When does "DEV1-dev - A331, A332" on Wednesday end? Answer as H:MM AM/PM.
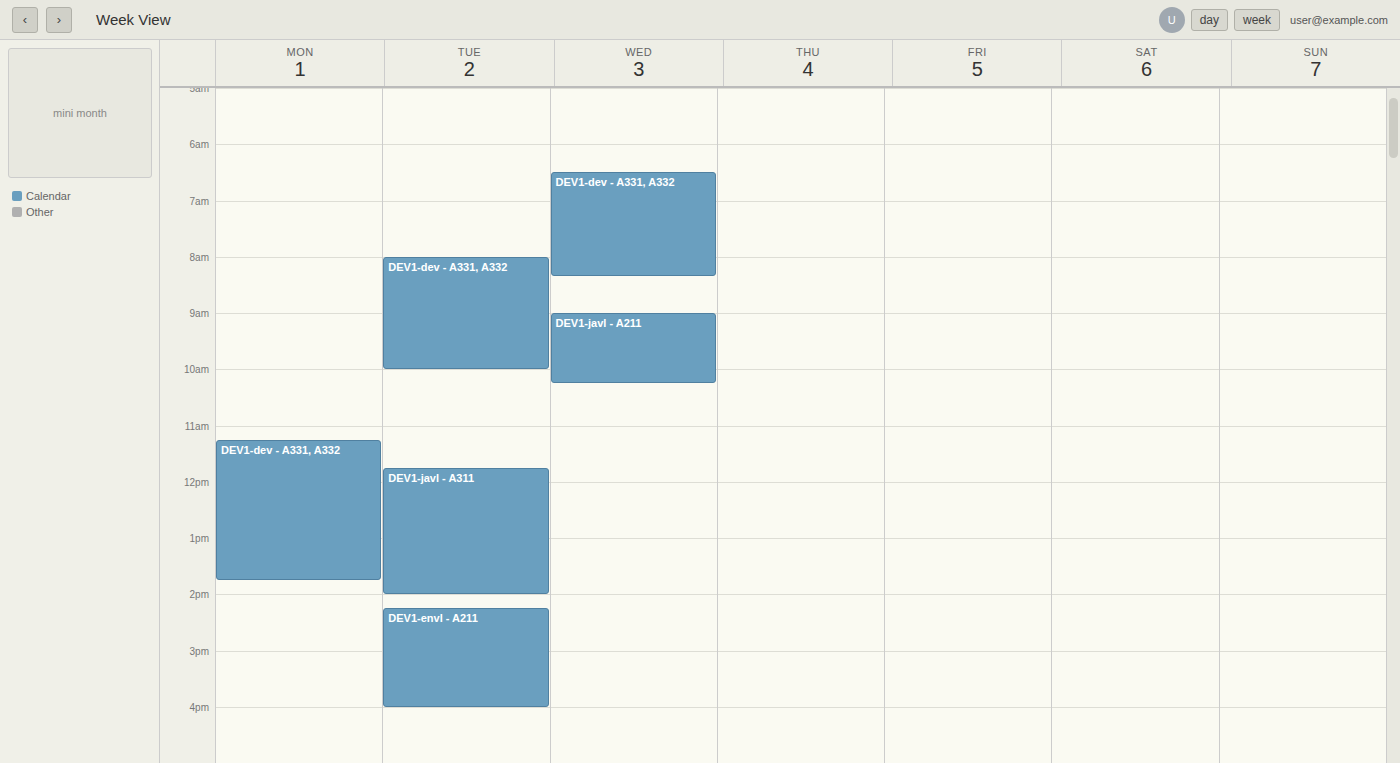
8:20 AM